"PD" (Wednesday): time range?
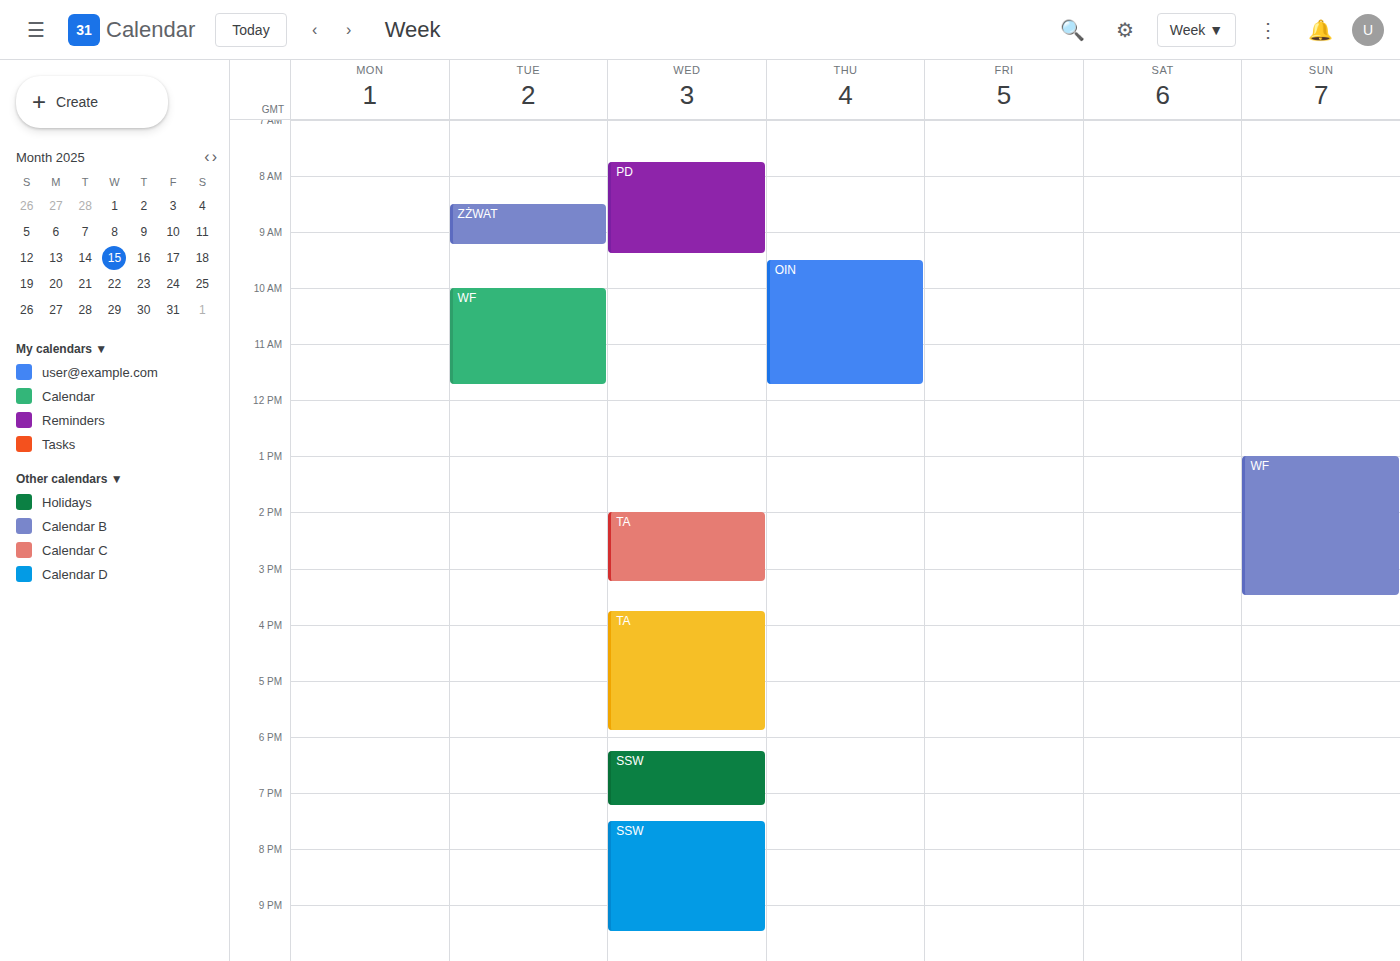
7:45 AM to 9:25 AM